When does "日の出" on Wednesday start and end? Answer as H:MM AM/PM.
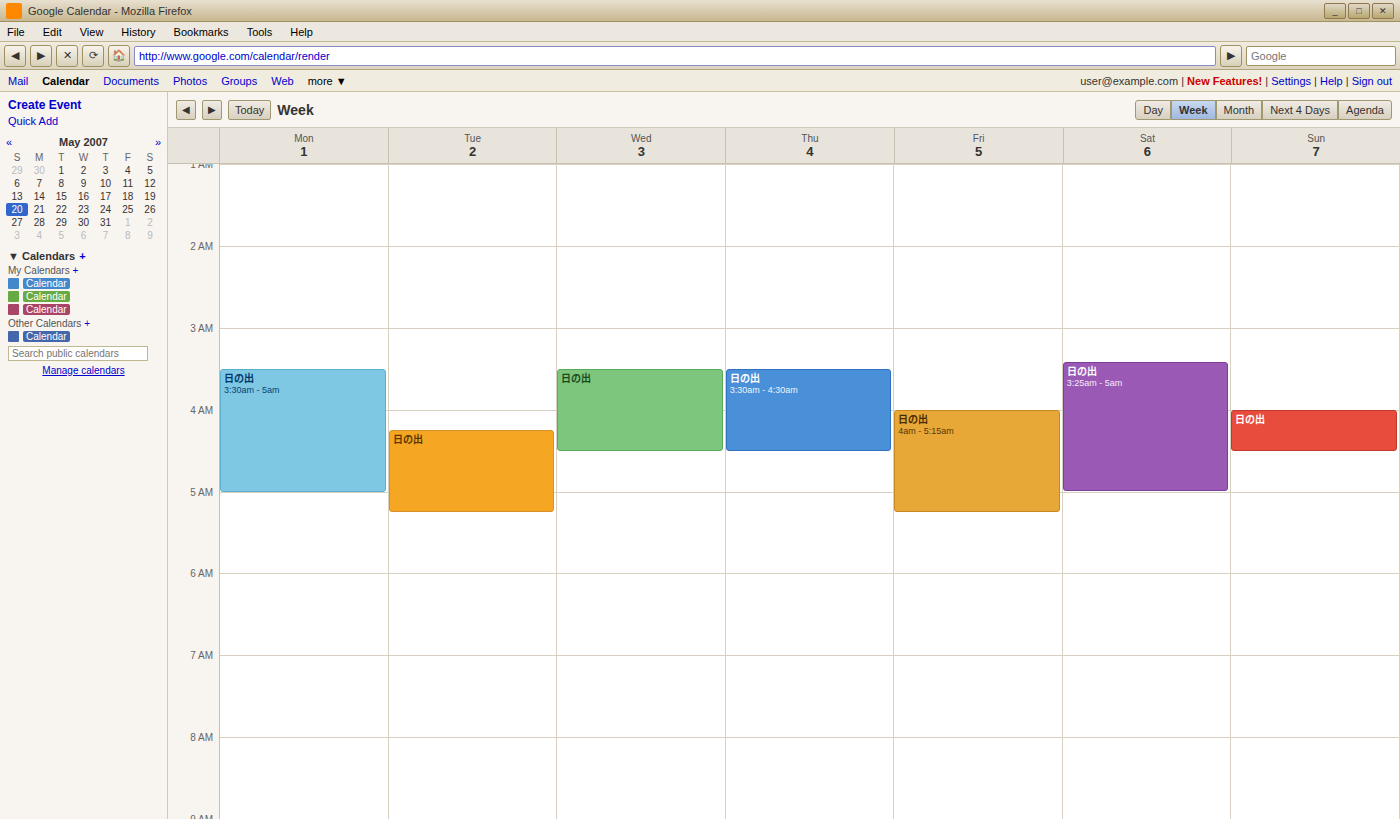
3:30 AM to 4:30 AM